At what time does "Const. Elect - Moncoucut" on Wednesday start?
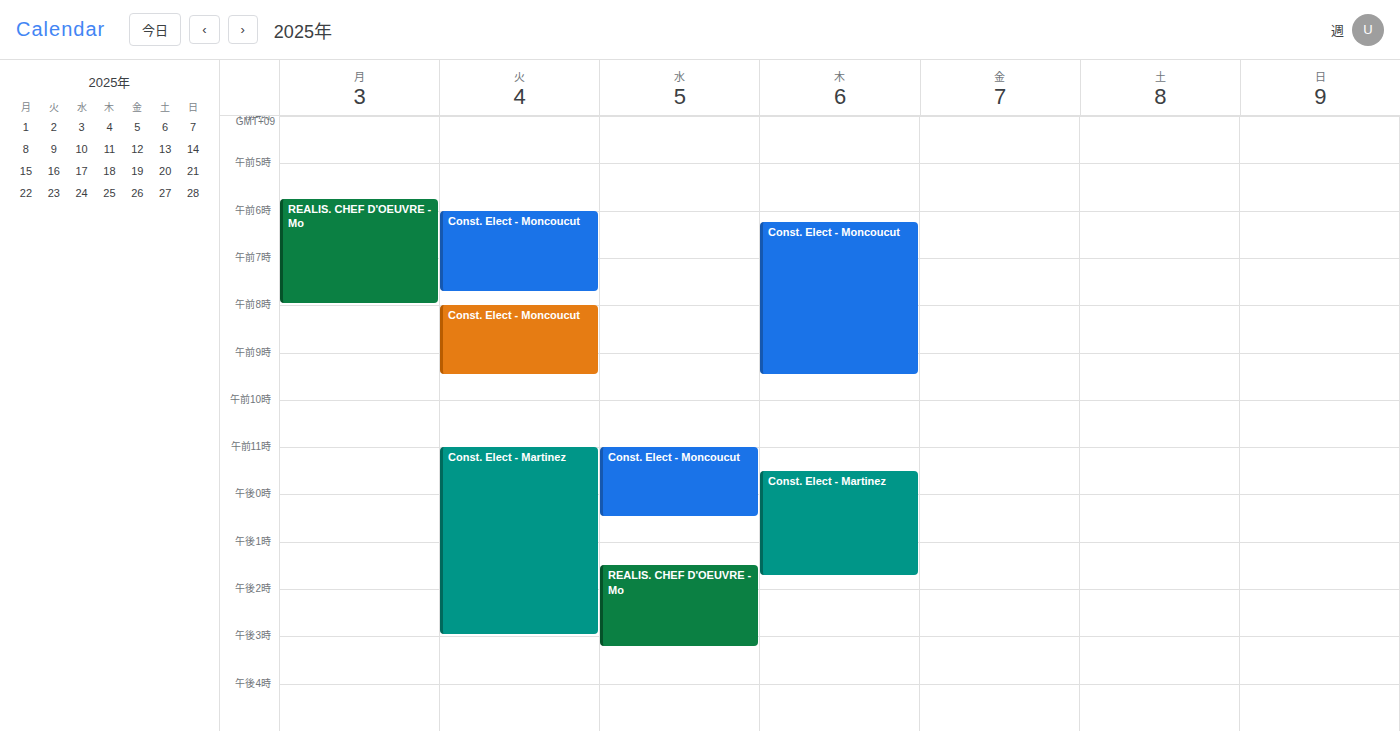
11:00 AM